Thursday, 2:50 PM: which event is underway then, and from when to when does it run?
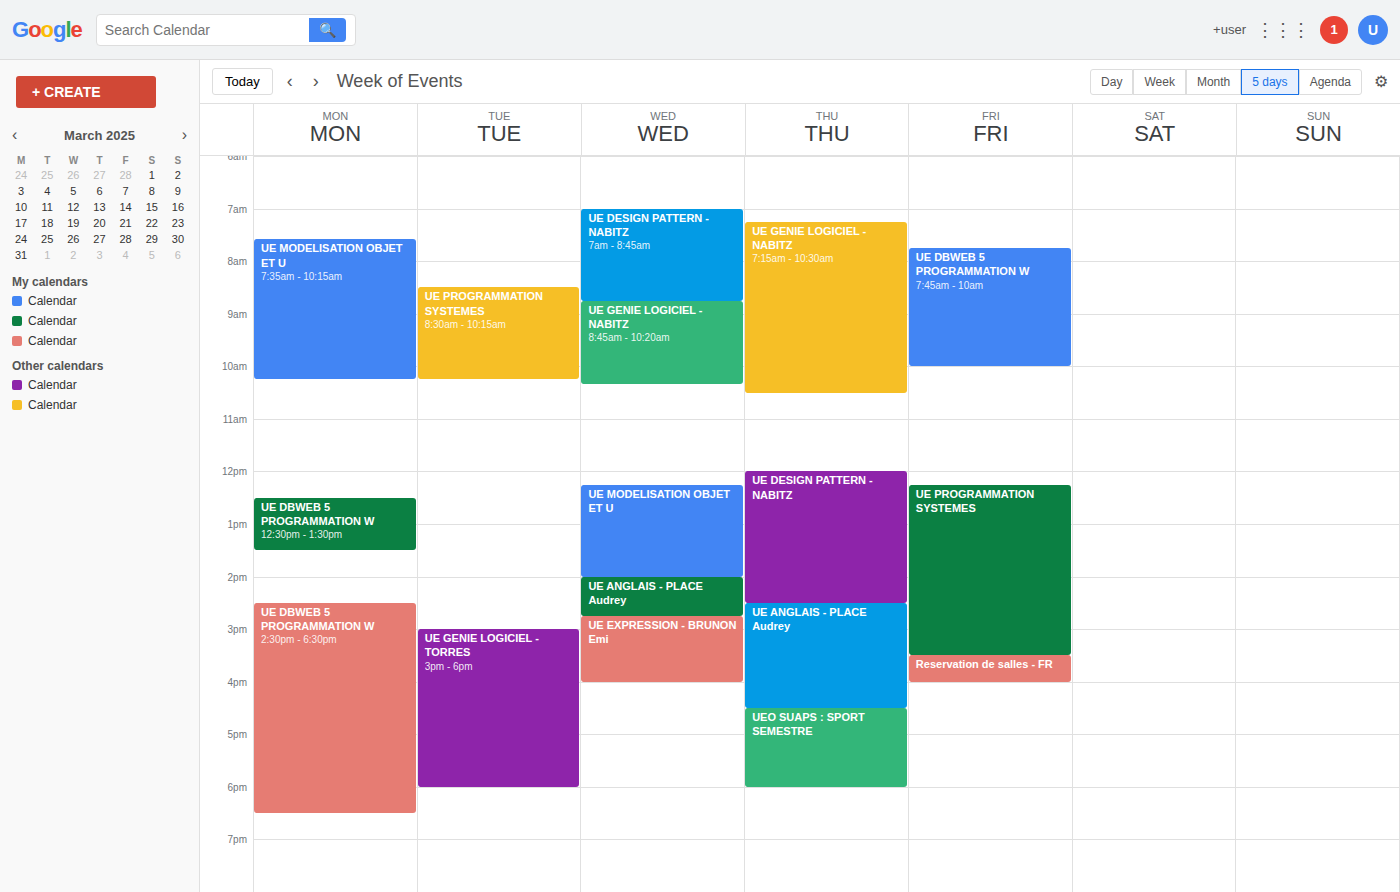
"UE ANGLAIS - PLACE Audrey", 2:30 PM to 4:30 PM